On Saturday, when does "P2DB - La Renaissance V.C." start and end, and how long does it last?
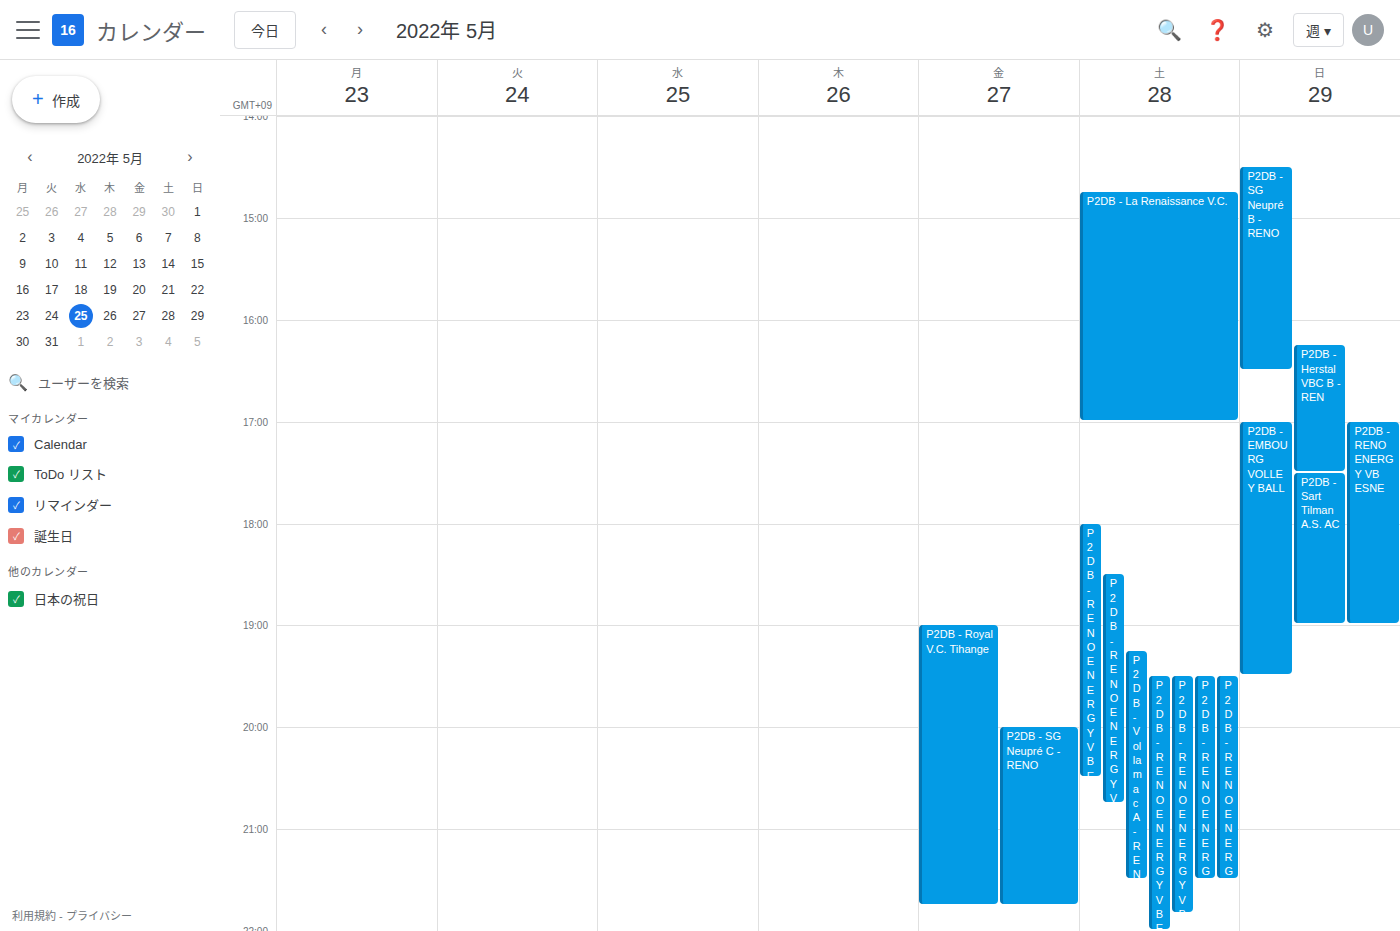
14:45 to 17:00, 2 hours 15 minutes